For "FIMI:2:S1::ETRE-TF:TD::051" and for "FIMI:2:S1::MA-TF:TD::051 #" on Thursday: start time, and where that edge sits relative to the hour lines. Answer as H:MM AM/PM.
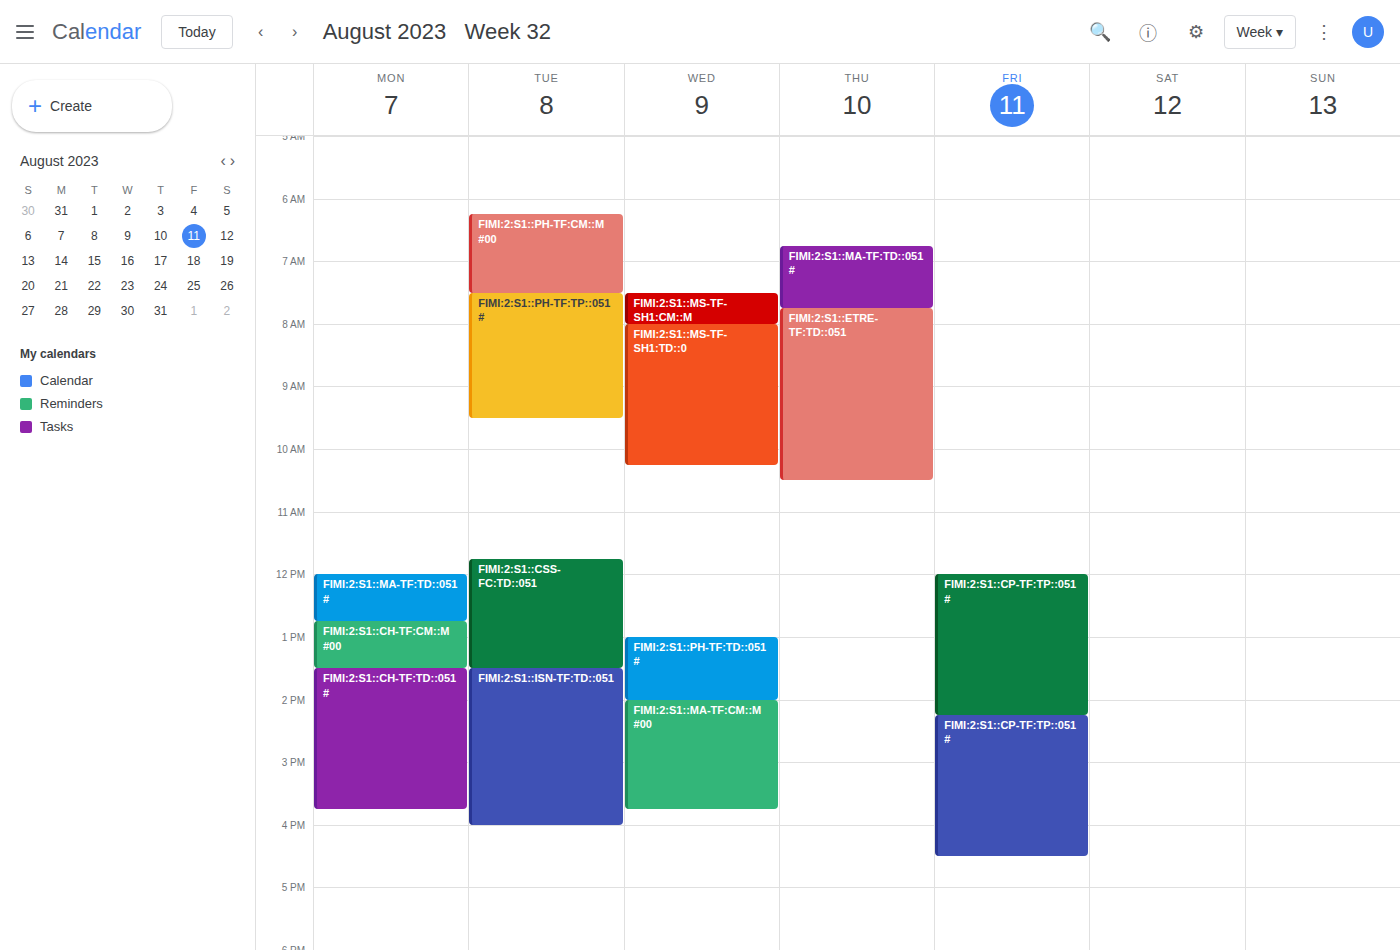
"FIMI:2:S1::ETRE-TF:TD::051": 7:45 AM, neither: three quarters of the way from the 7 AM line to the 8 AM line. "FIMI:2:S1::MA-TF:TD::051 #": 6:45 AM, neither: three quarters of the way from the 6 AM line to the 7 AM line.